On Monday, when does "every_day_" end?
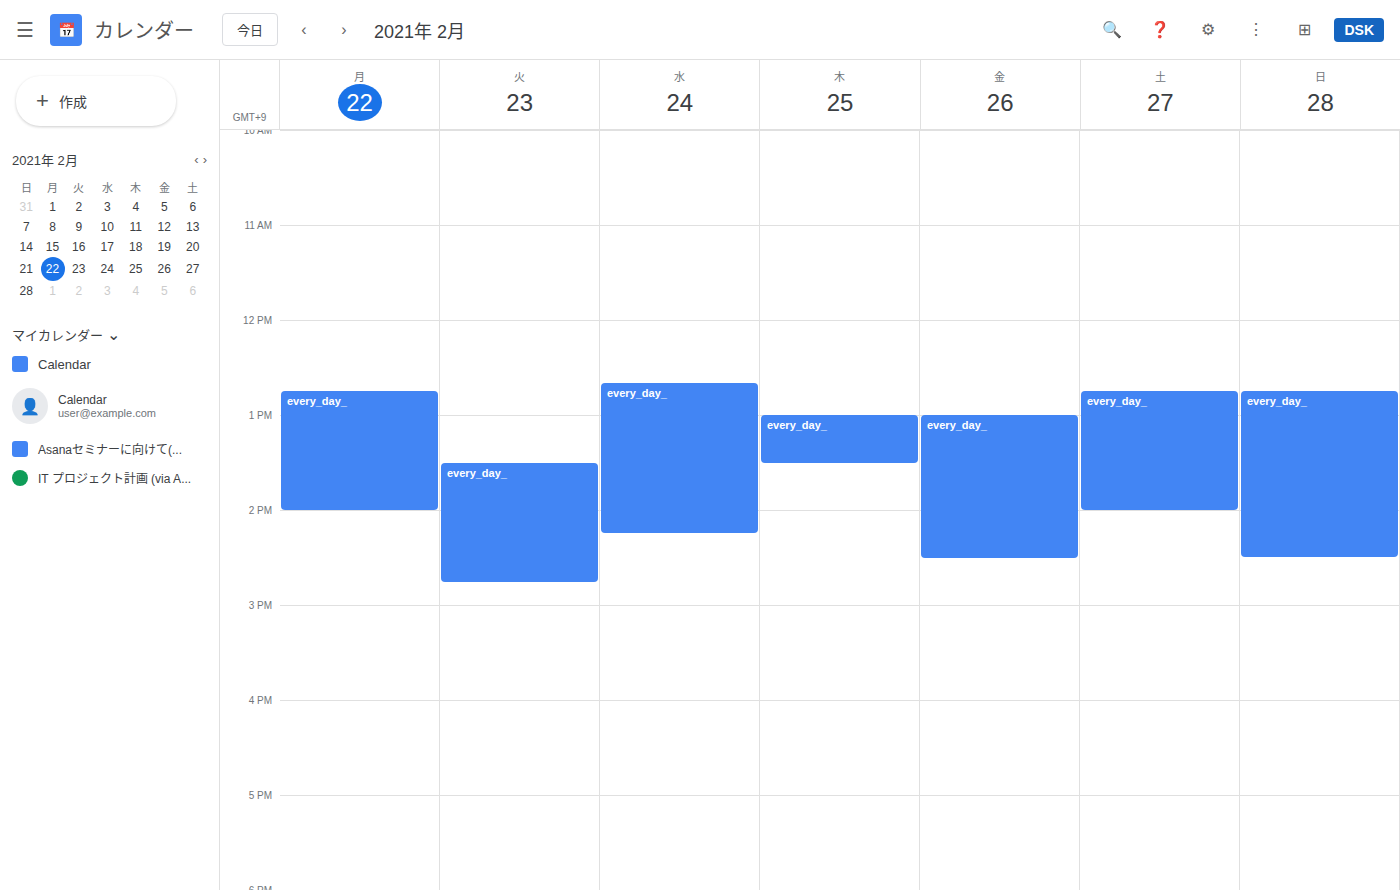
2:00 PM